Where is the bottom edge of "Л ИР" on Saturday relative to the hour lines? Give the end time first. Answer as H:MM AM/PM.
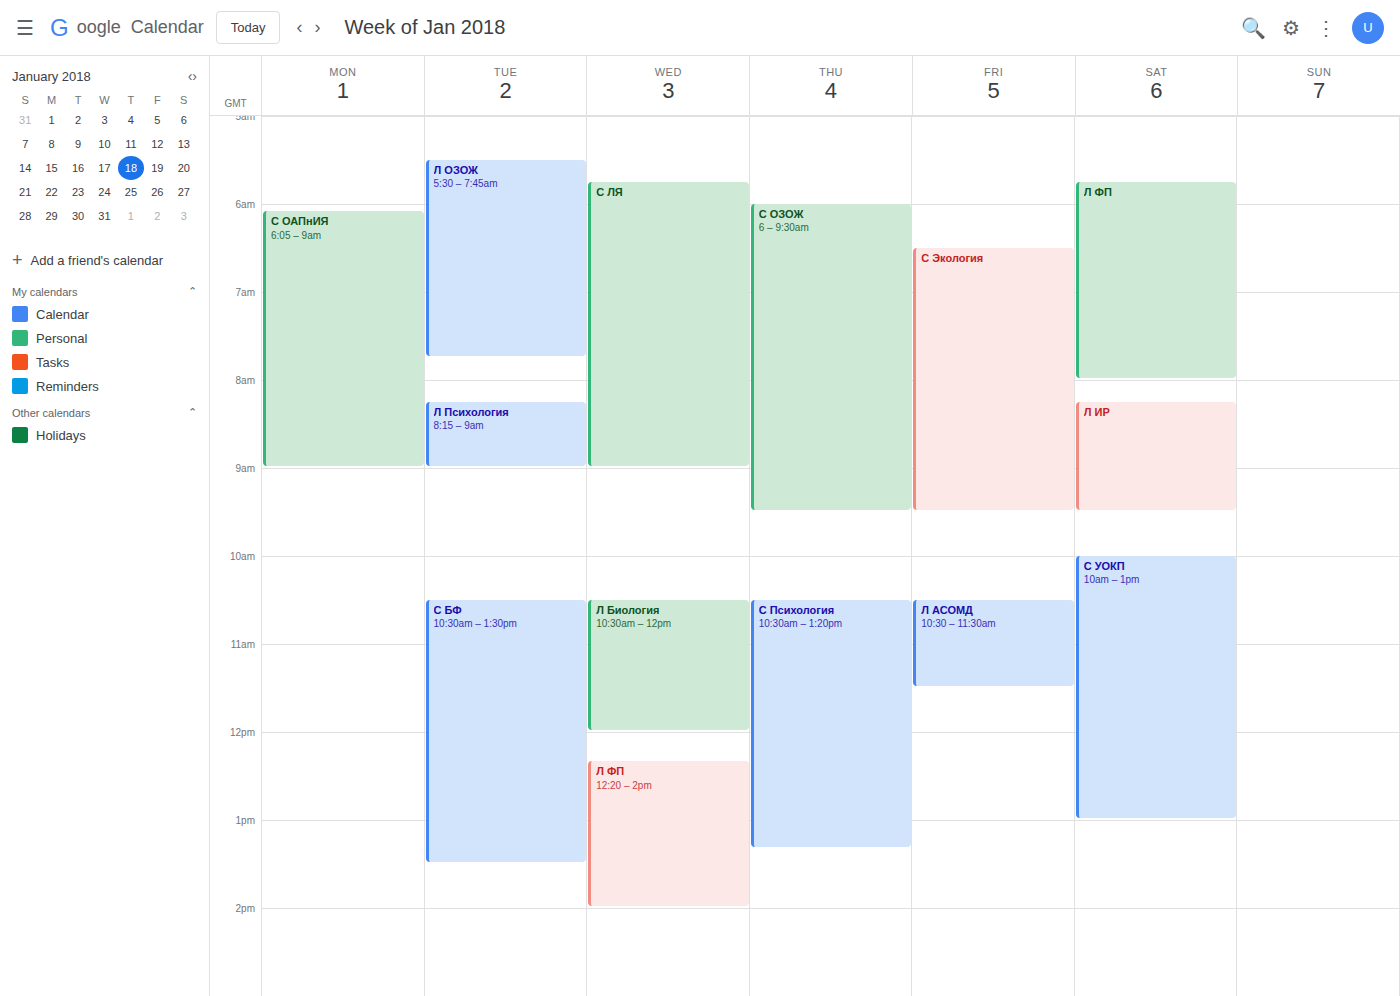
9:30 AM -- halfway between the 9 AM and 10 AM lines.